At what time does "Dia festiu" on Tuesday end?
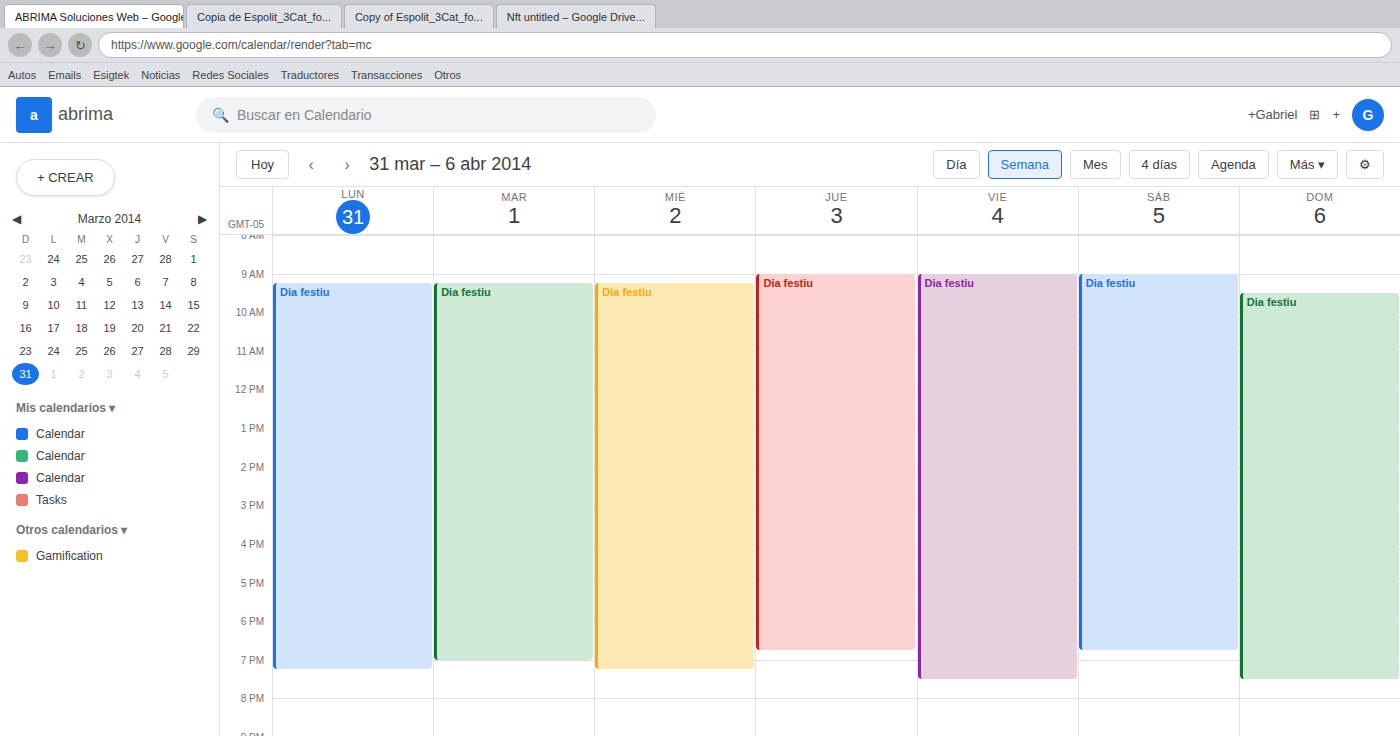
7:00 PM